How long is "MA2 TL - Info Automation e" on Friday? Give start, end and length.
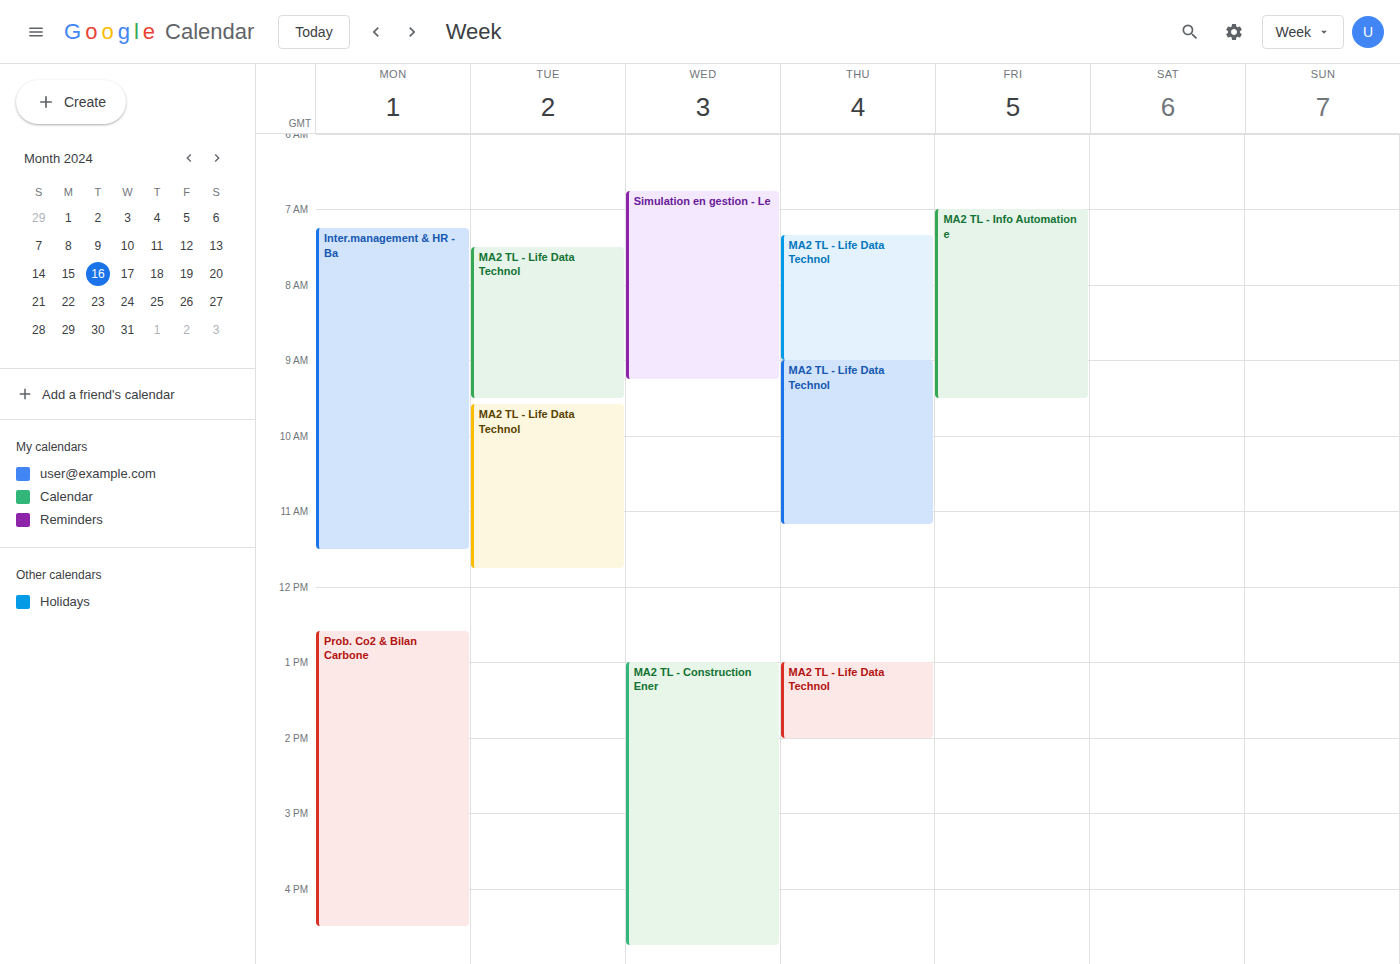
7:00 AM to 9:30 AM, 2 hours 30 minutes